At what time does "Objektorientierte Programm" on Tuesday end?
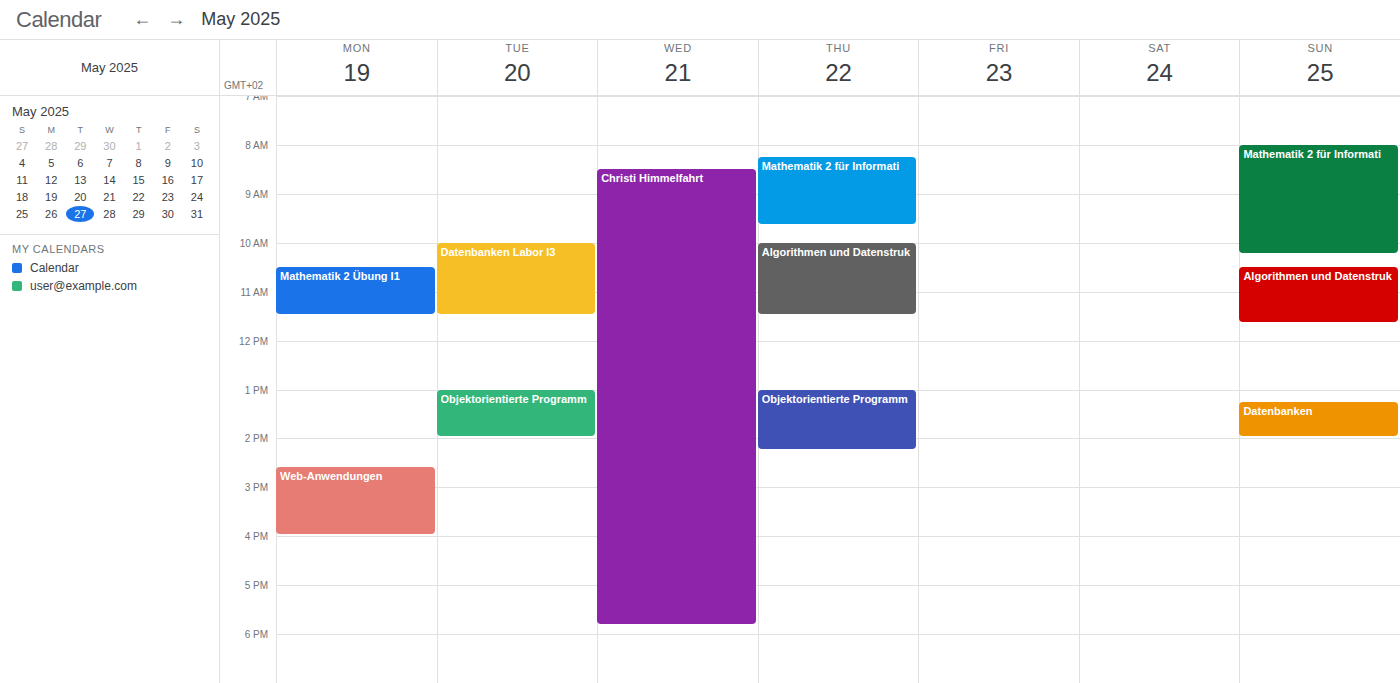
2:00 PM